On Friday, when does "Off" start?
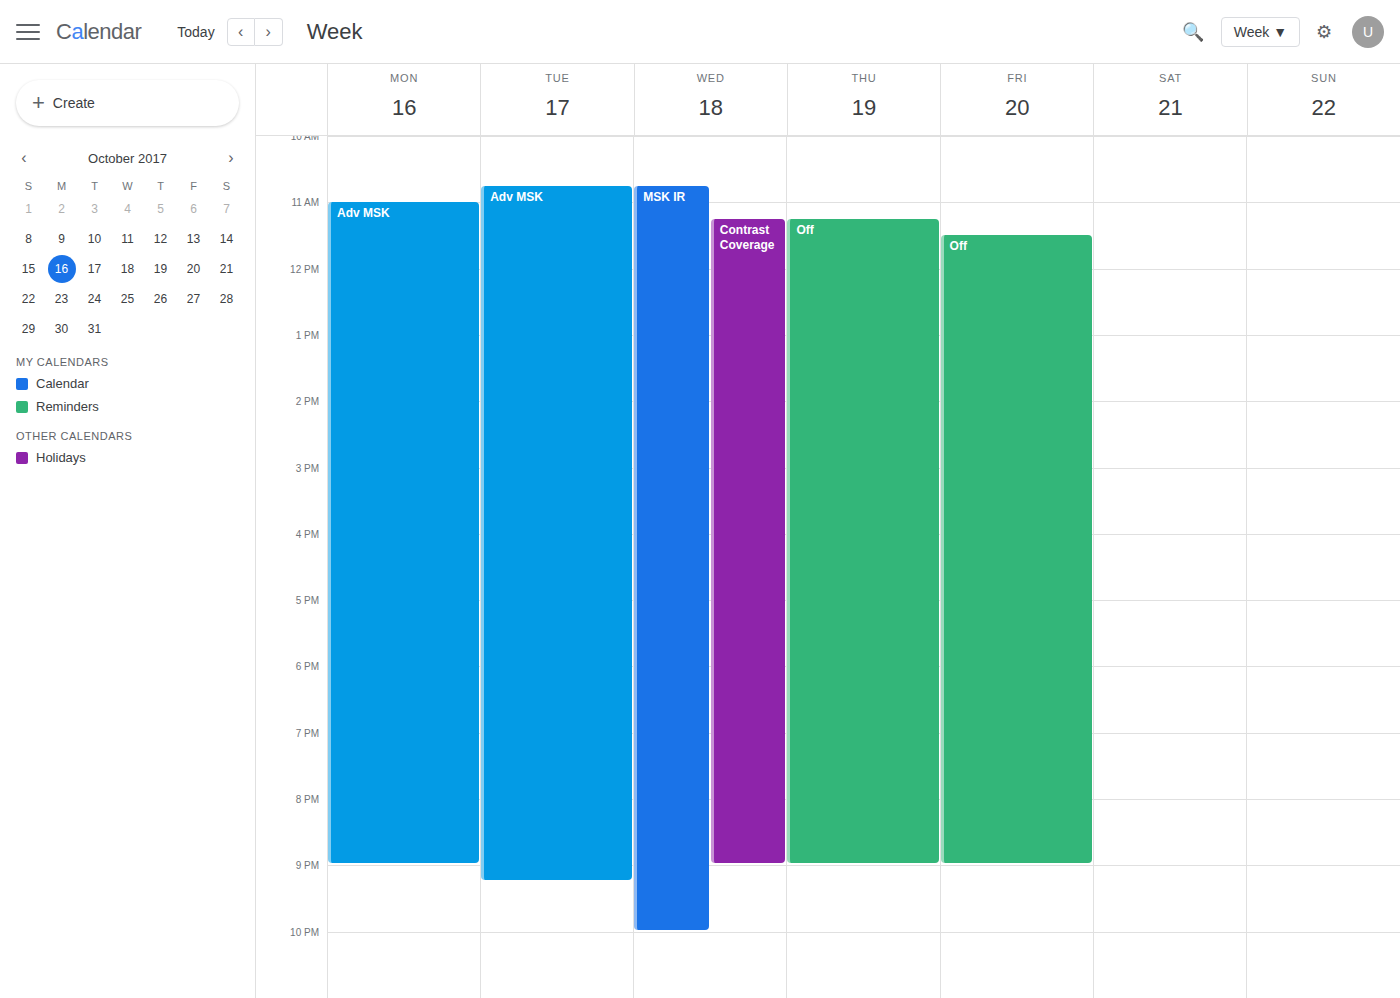
11:30